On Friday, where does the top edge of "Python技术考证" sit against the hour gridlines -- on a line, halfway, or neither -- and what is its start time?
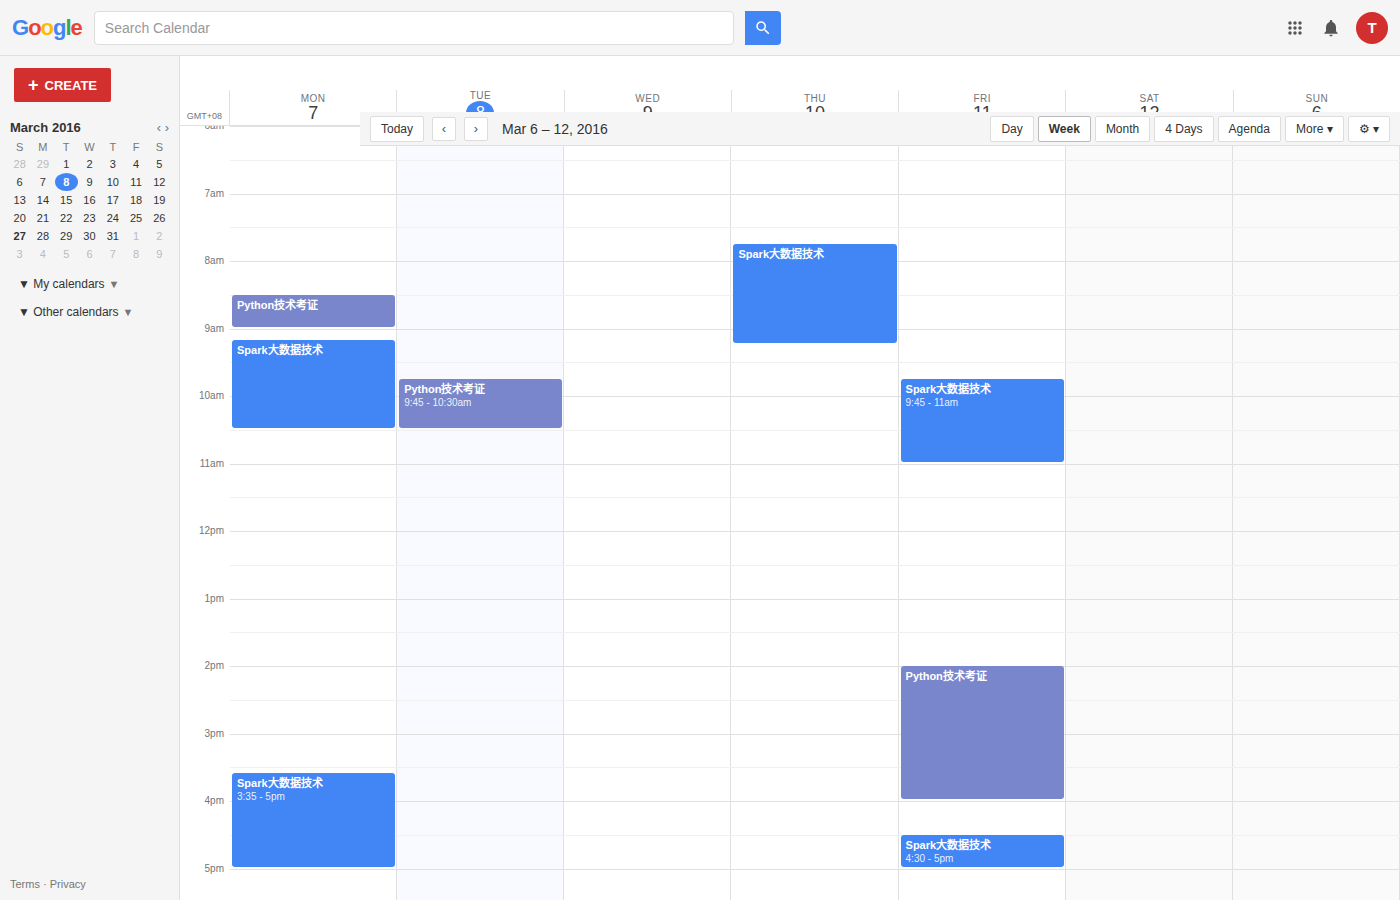
2:00 PM -- exactly on the 2 PM line.